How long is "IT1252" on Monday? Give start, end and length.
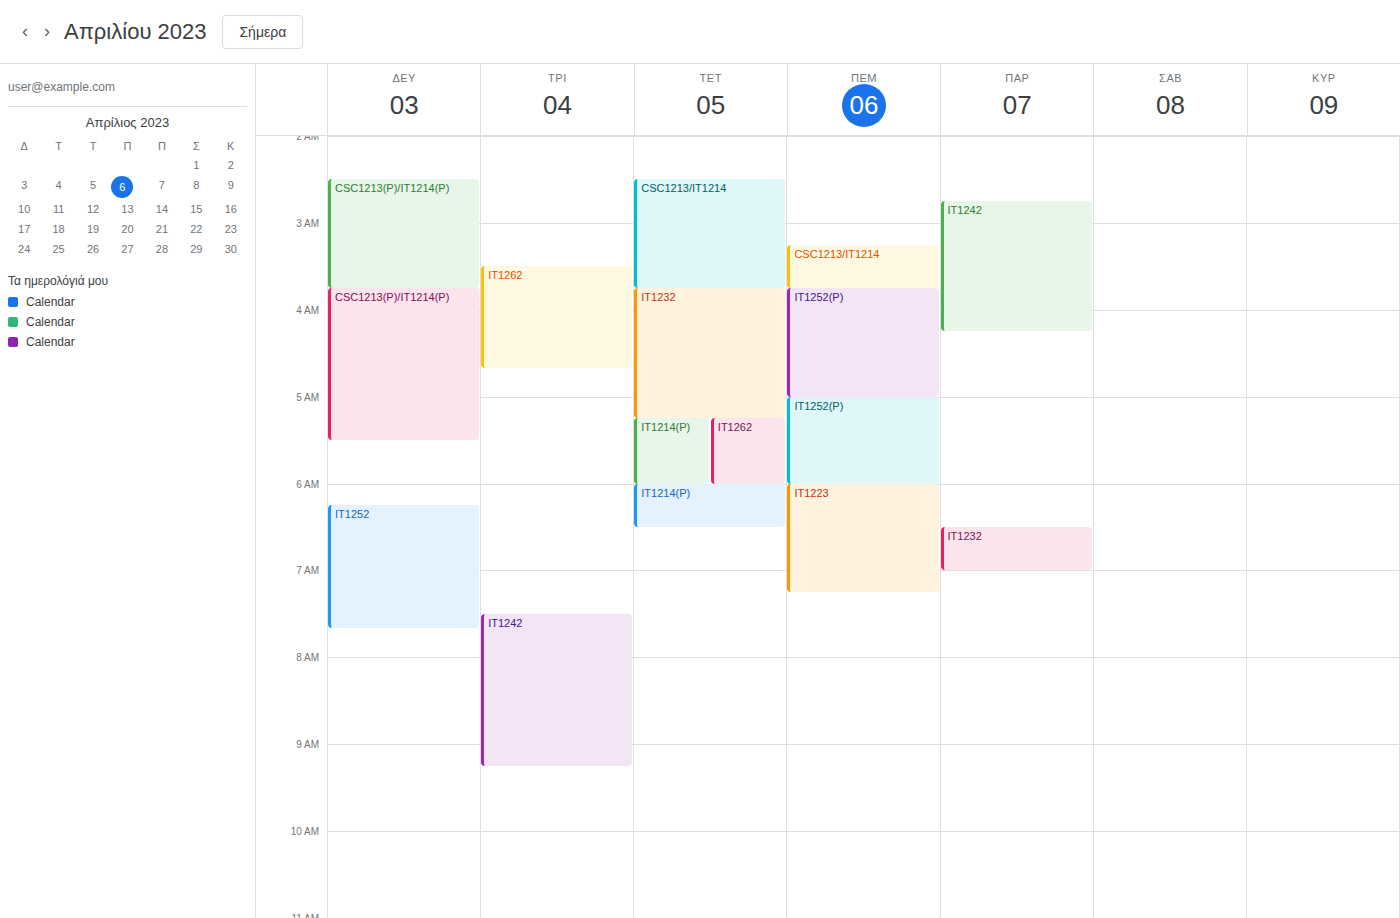
6:15 AM to 7:40 AM, 1 hour 25 minutes